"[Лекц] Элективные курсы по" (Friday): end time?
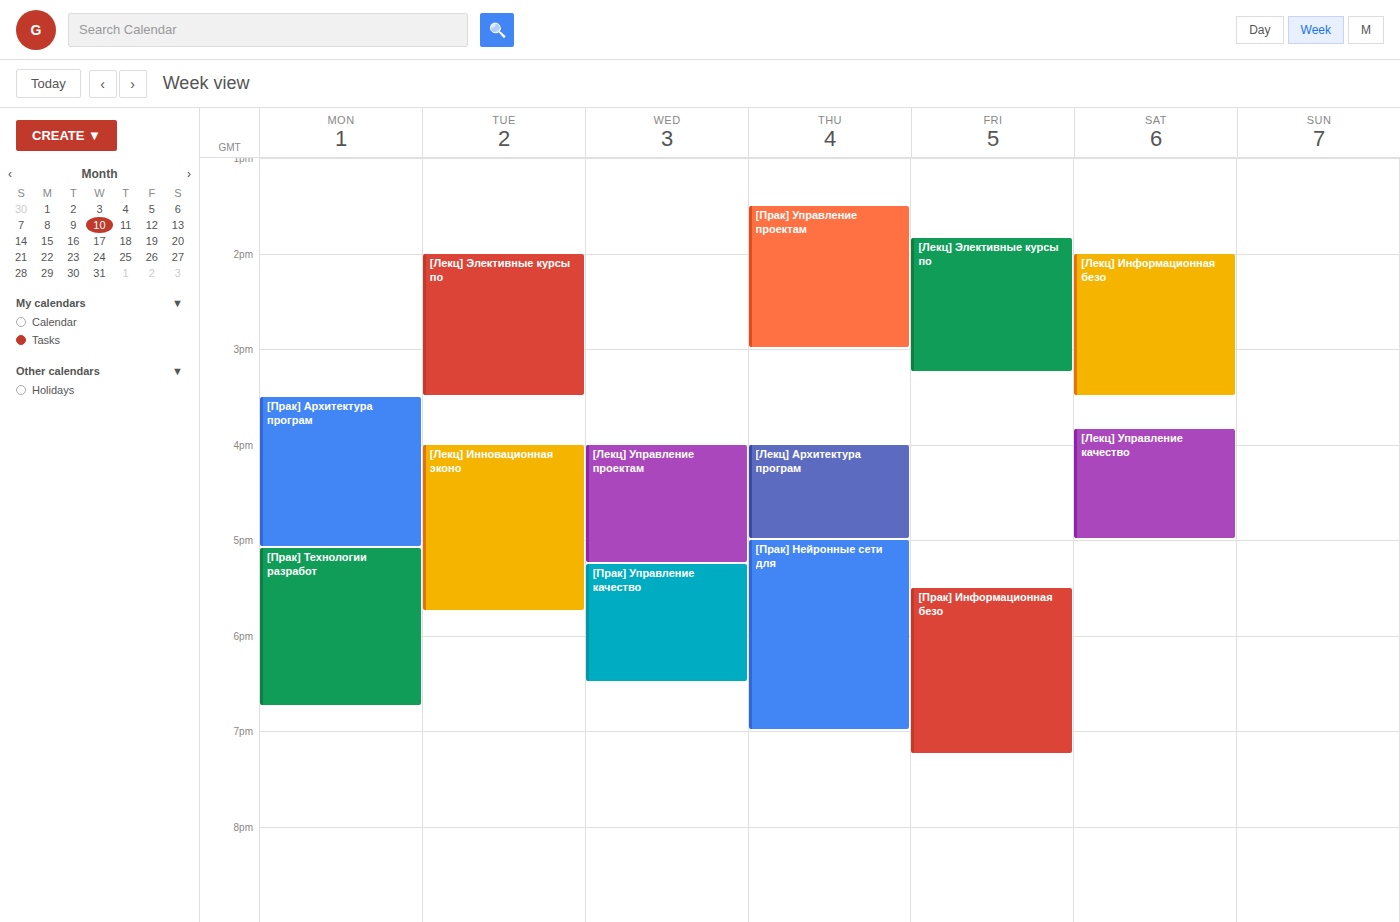
3:15 PM